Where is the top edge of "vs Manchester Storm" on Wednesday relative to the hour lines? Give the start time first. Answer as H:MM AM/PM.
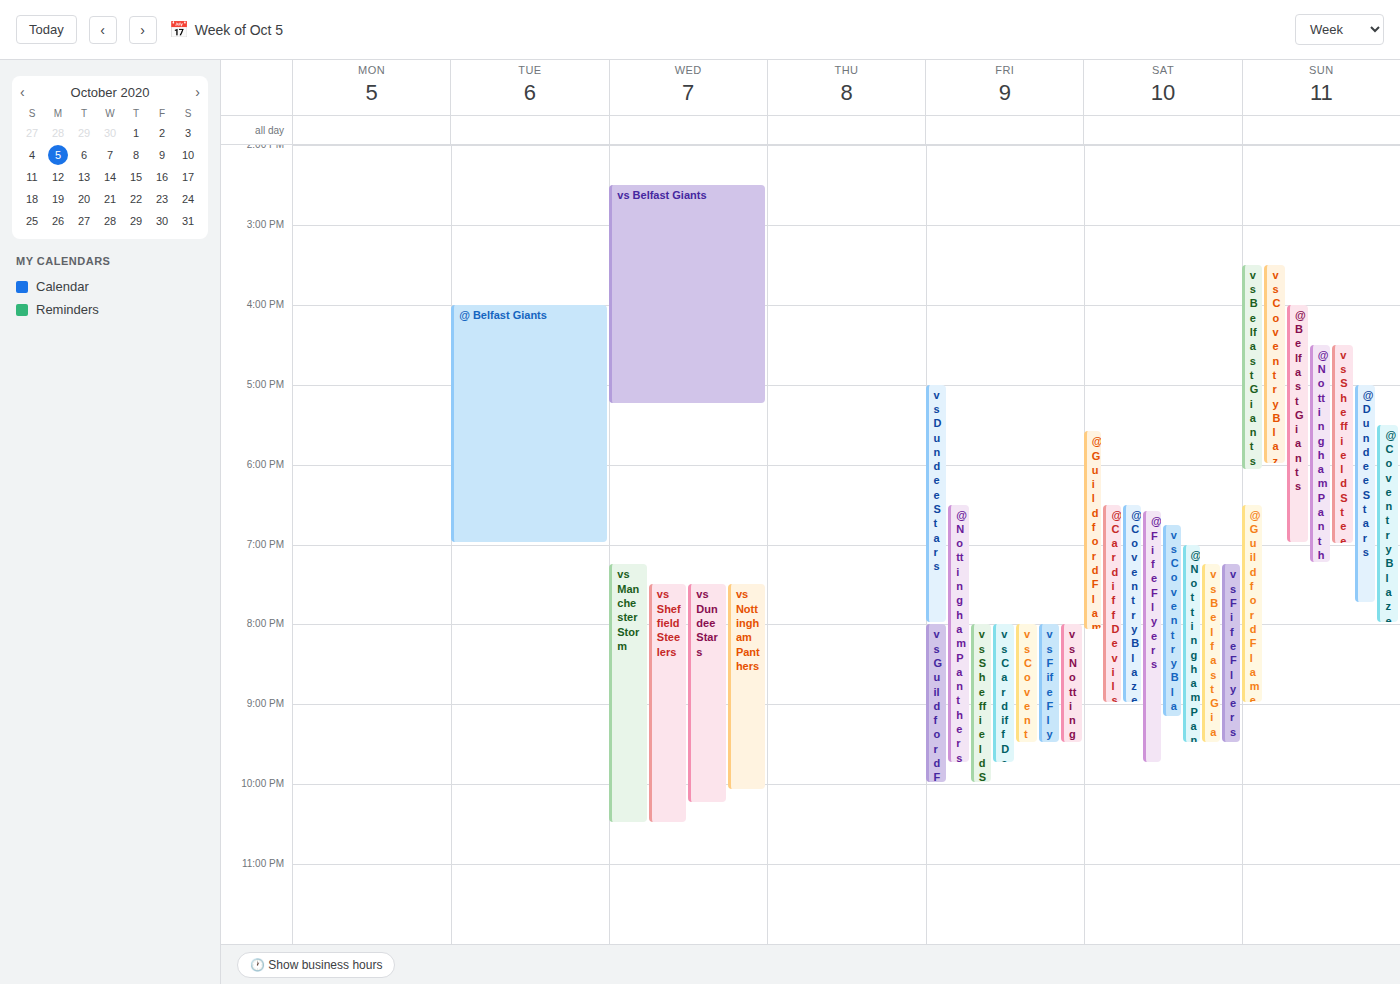
7:15 PM -- neither: a quarter of the way from the 7 PM line to the 8 PM line.